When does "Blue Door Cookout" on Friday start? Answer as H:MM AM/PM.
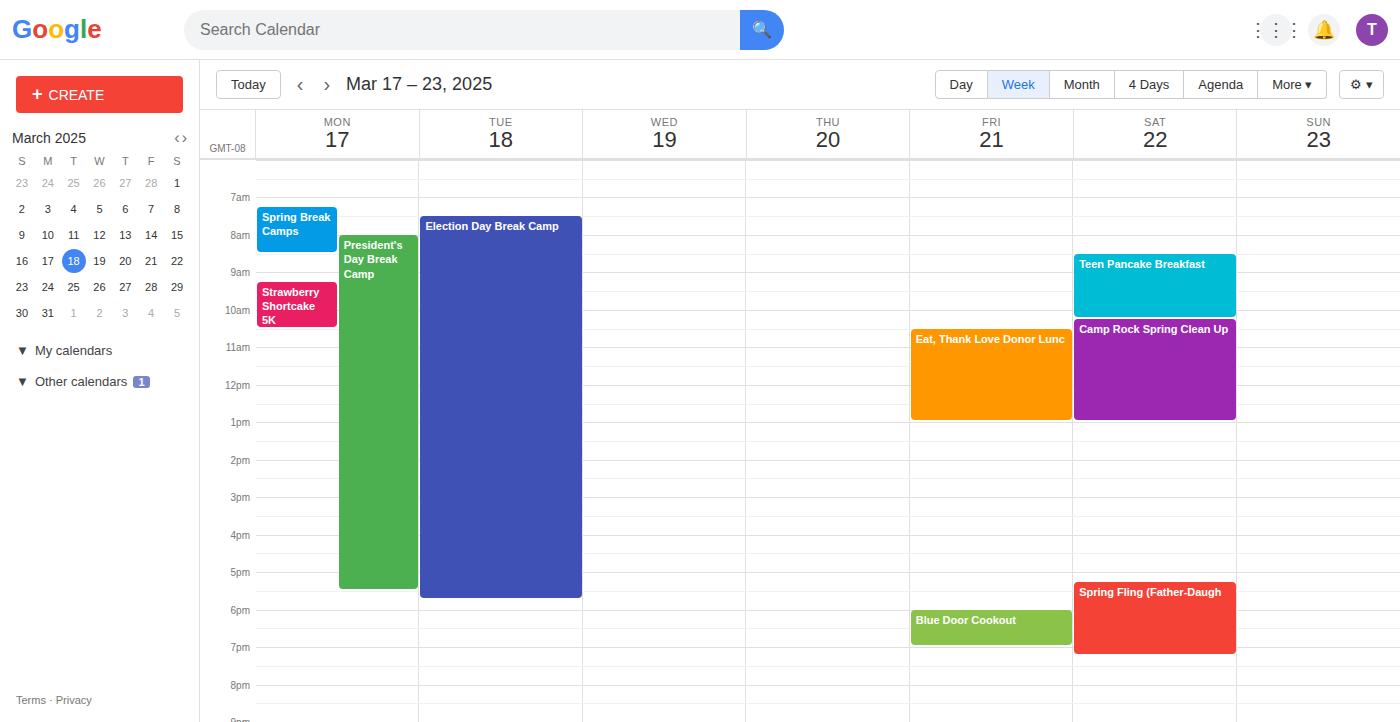
6:00 PM